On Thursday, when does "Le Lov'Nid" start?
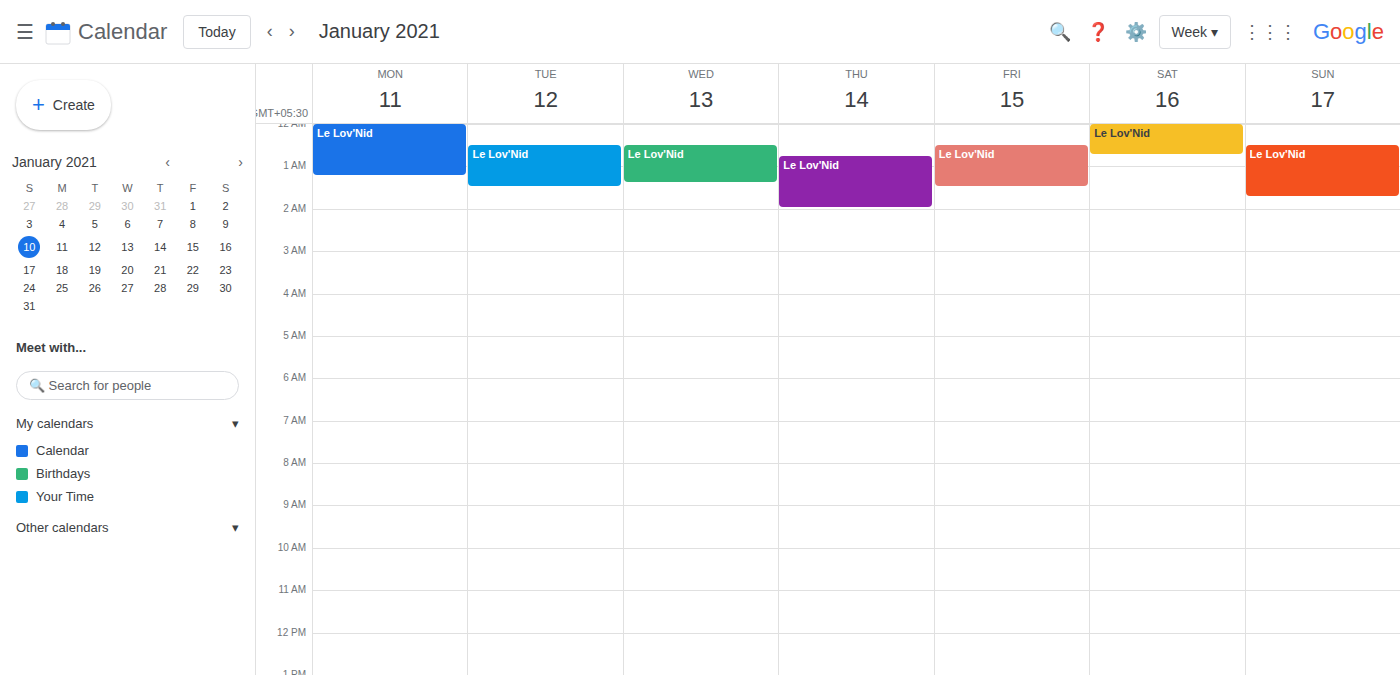
12:45 AM